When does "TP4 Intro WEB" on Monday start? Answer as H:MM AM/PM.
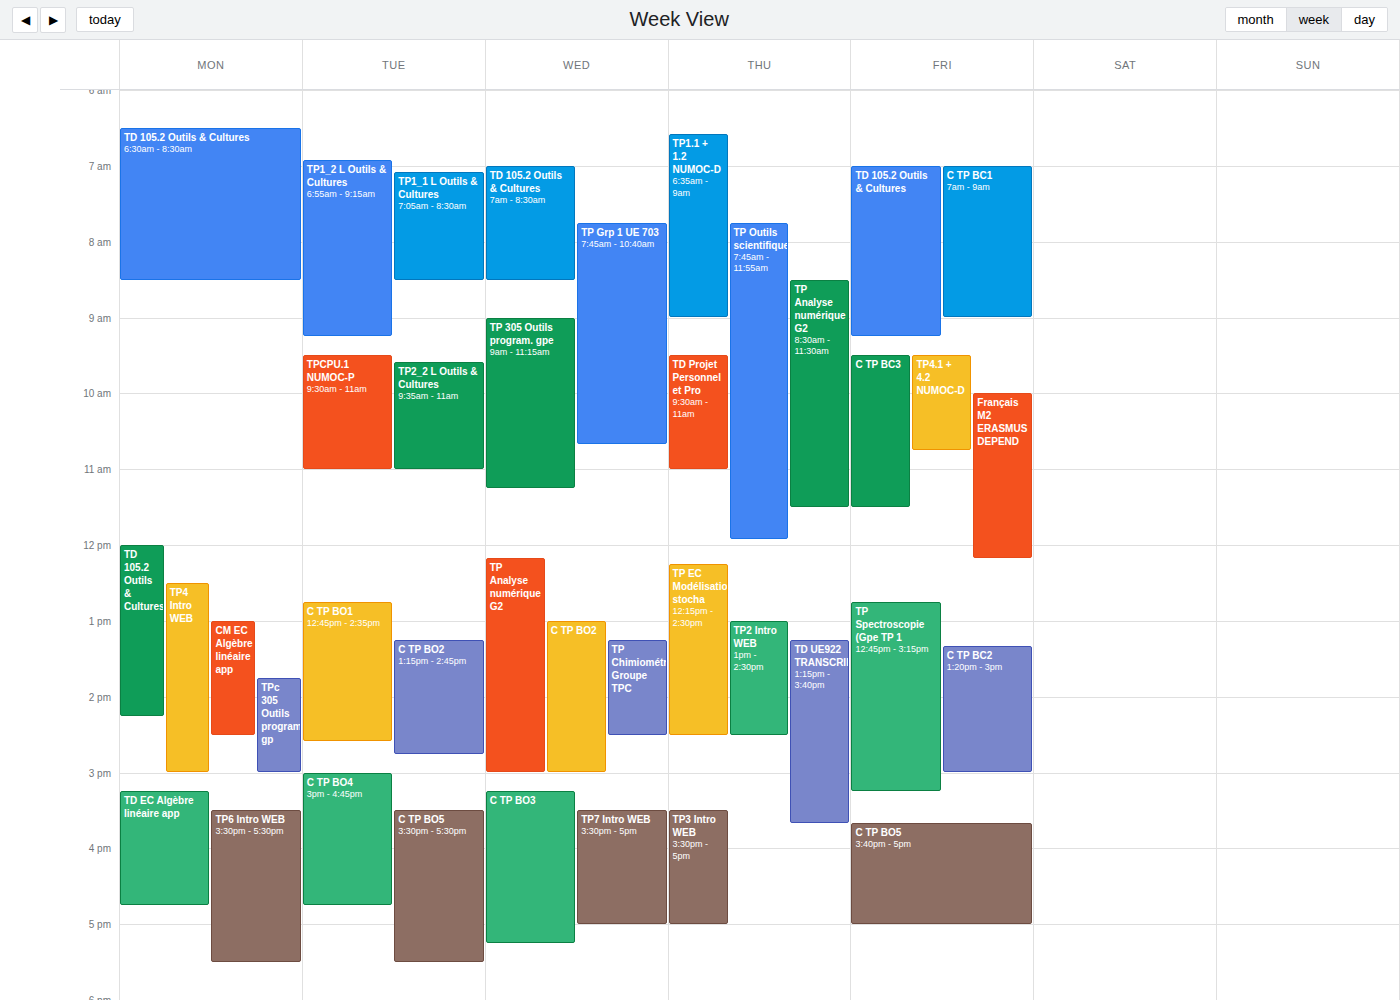
12:30 PM